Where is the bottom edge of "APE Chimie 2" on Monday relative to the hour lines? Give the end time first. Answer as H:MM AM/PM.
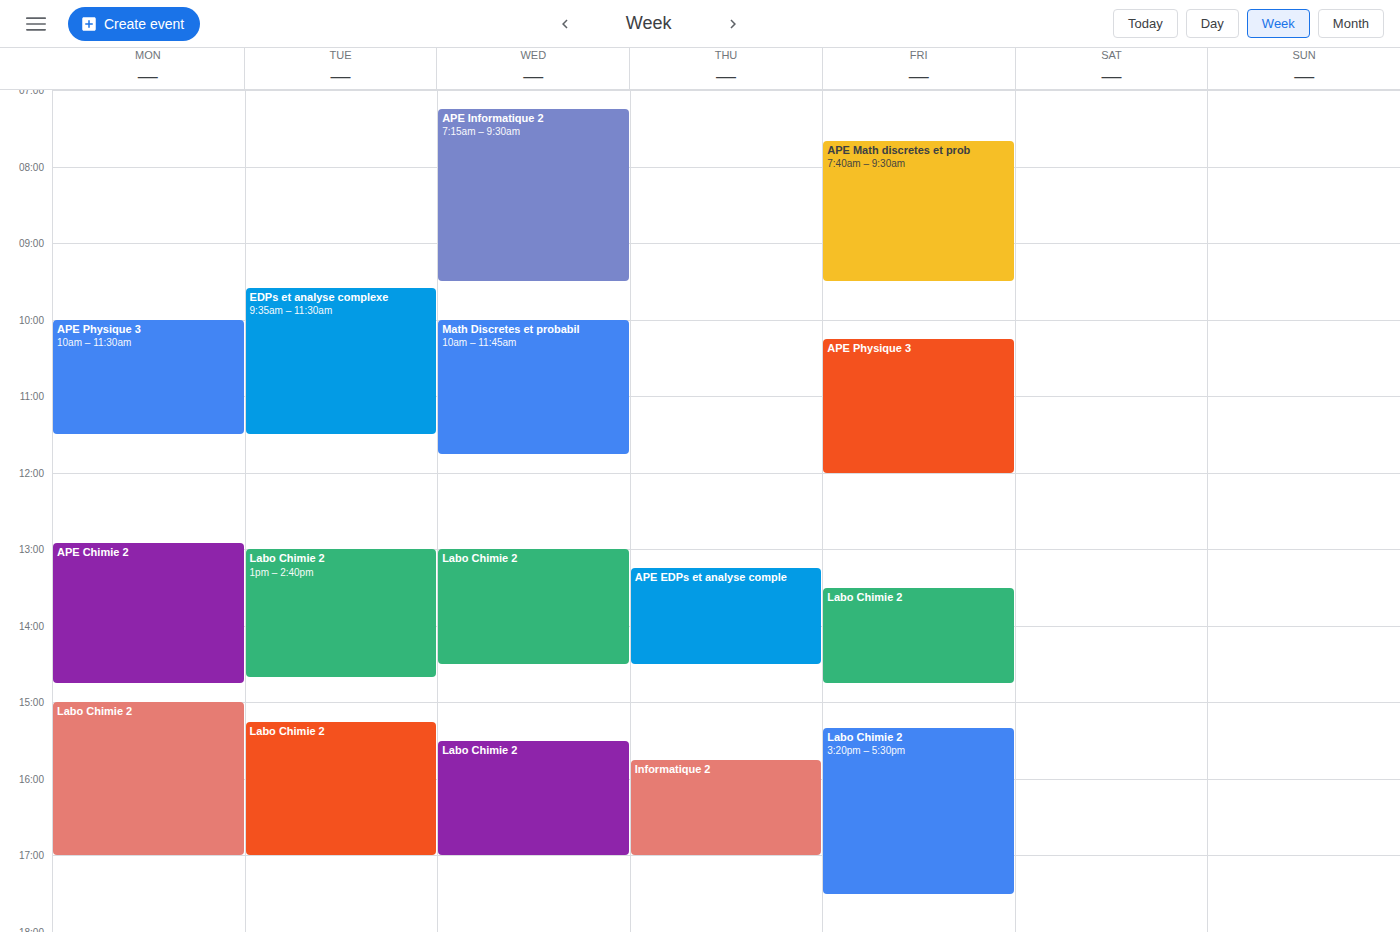
2:45 PM -- neither: three quarters of the way from the 2 PM line to the 3 PM line.